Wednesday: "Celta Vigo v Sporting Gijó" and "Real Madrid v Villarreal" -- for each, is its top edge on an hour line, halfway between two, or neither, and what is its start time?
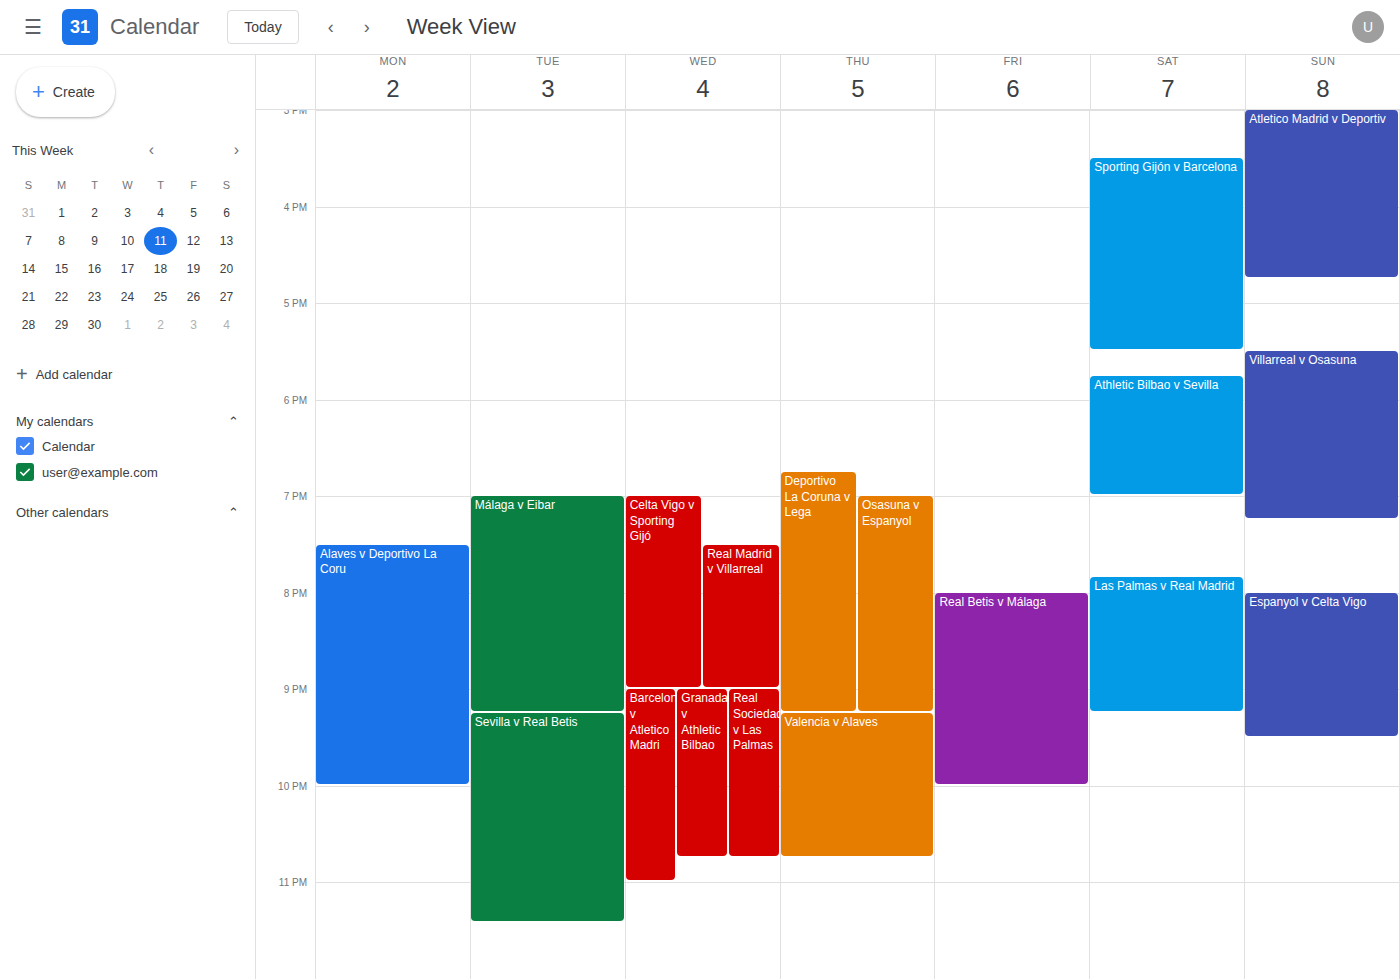
"Celta Vigo v Sporting Gijó": 19:00, exactly on the 19:00 line. "Real Madrid v Villarreal": 19:30, halfway between the 19:00 and 20:00 lines.